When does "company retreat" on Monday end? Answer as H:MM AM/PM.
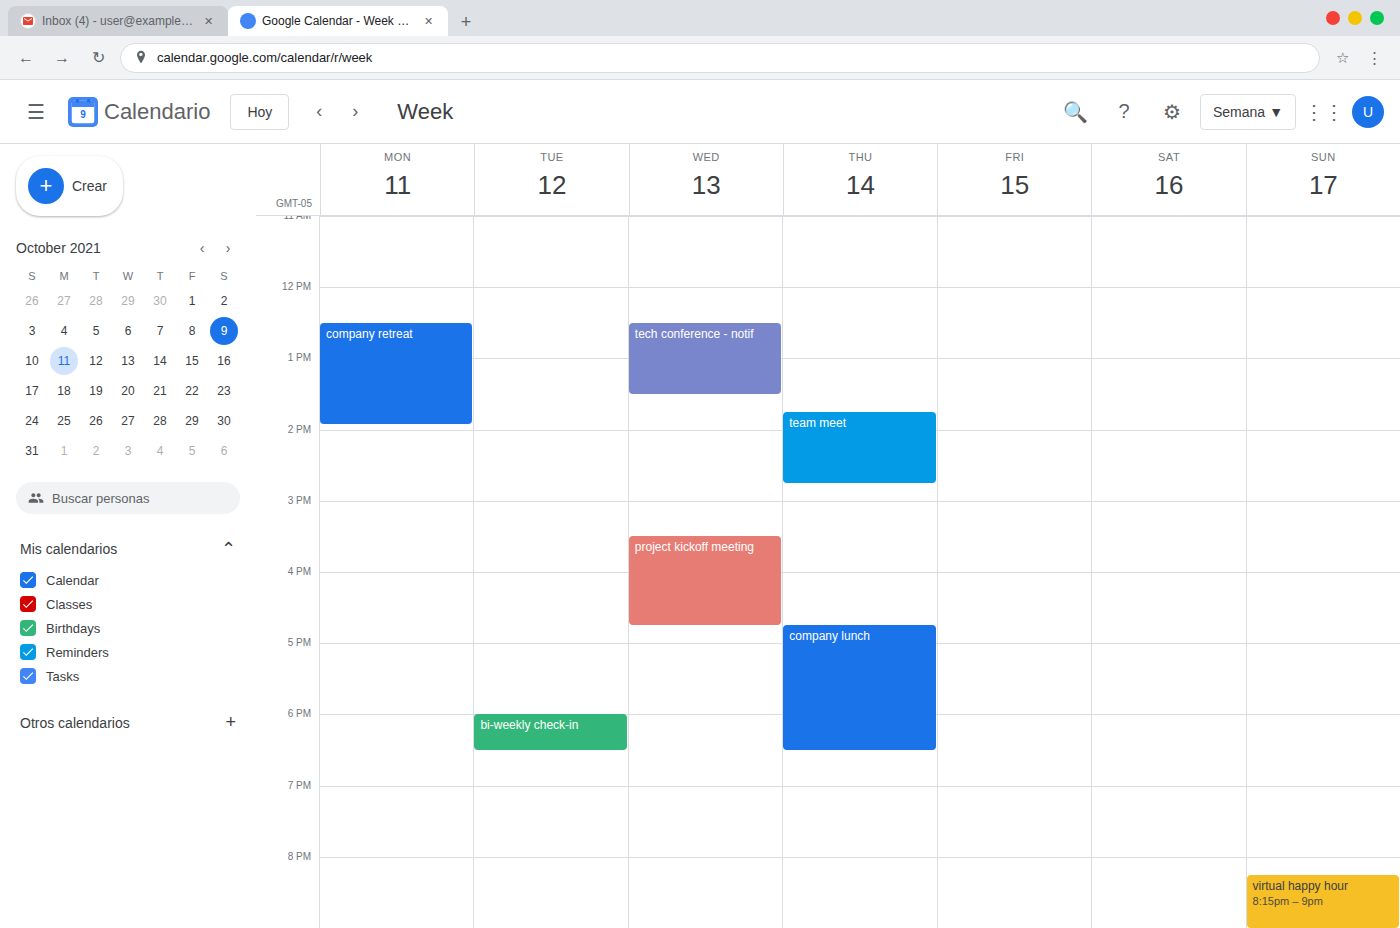
1:55 PM